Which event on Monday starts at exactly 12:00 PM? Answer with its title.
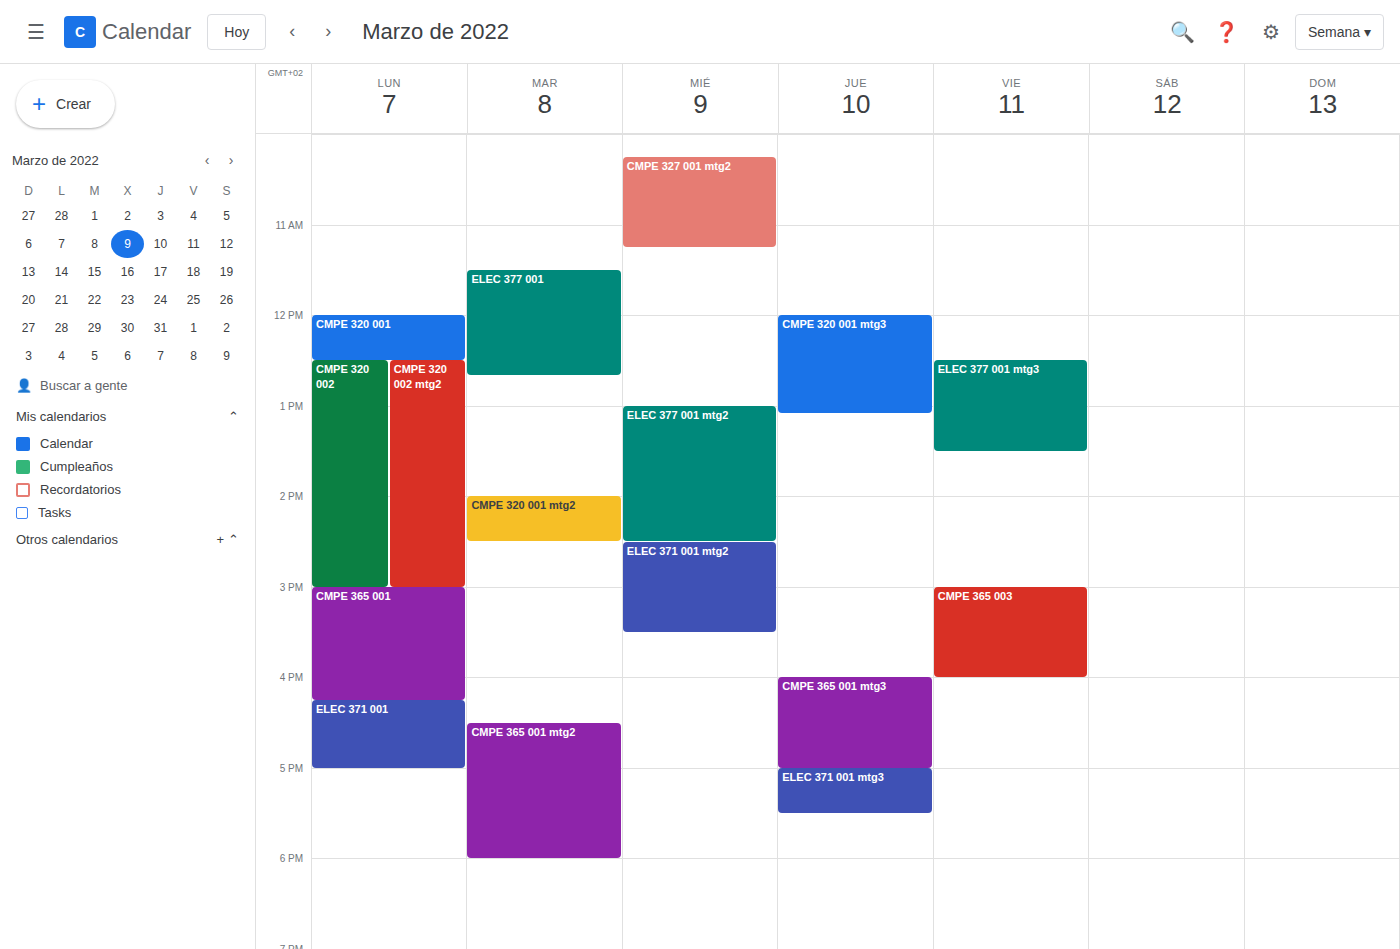
"CMPE 320 001"